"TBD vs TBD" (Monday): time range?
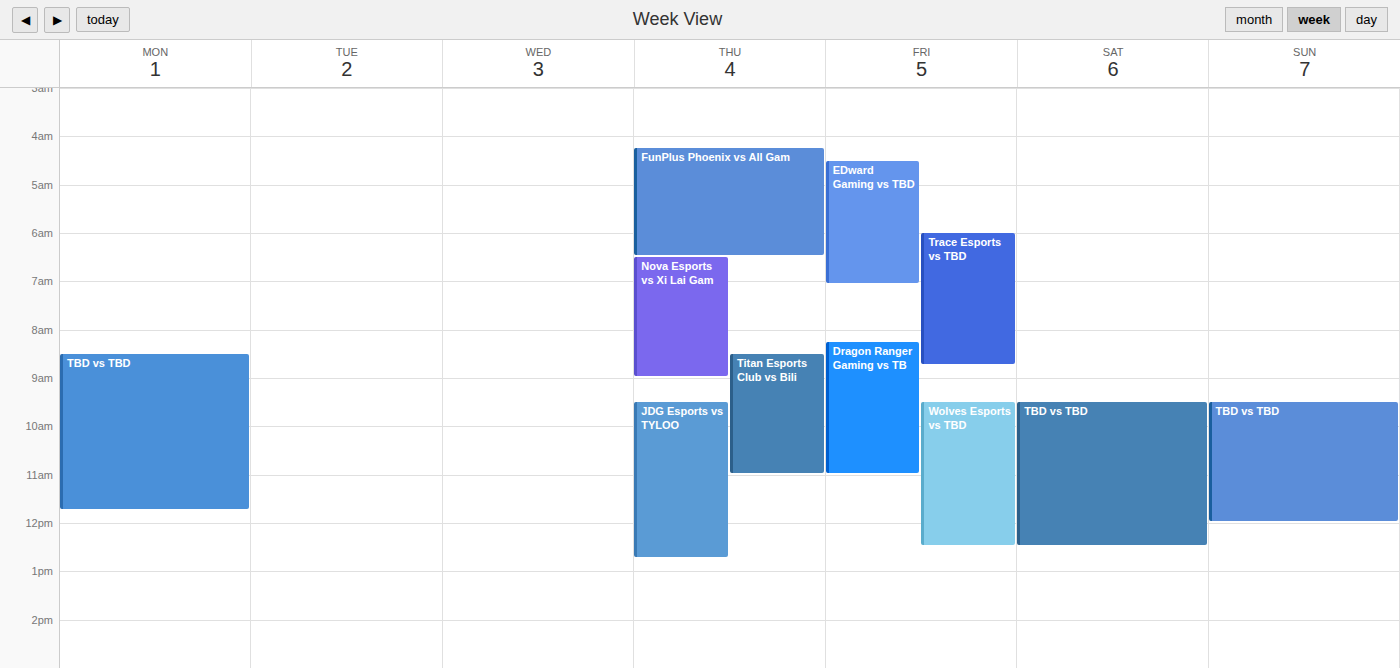
08:30 to 11:45